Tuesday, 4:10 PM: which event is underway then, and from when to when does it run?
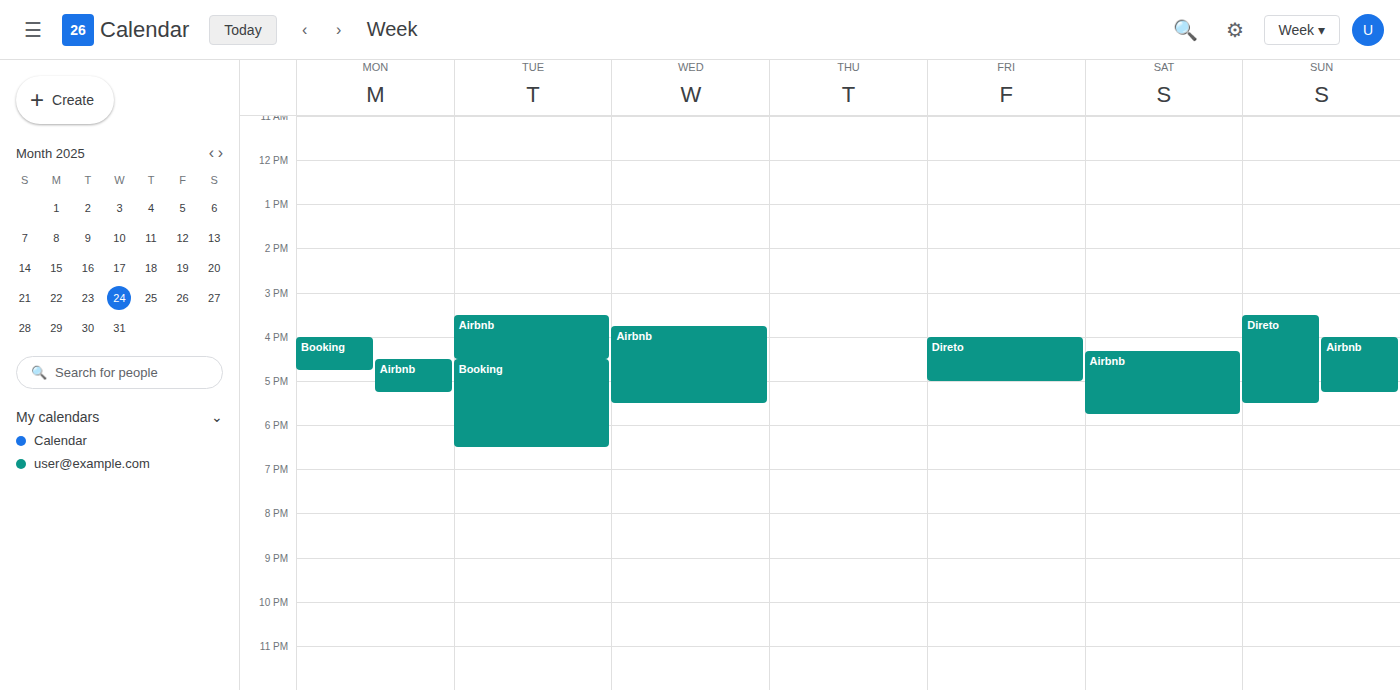
"Airbnb", 3:30 PM to 4:30 PM